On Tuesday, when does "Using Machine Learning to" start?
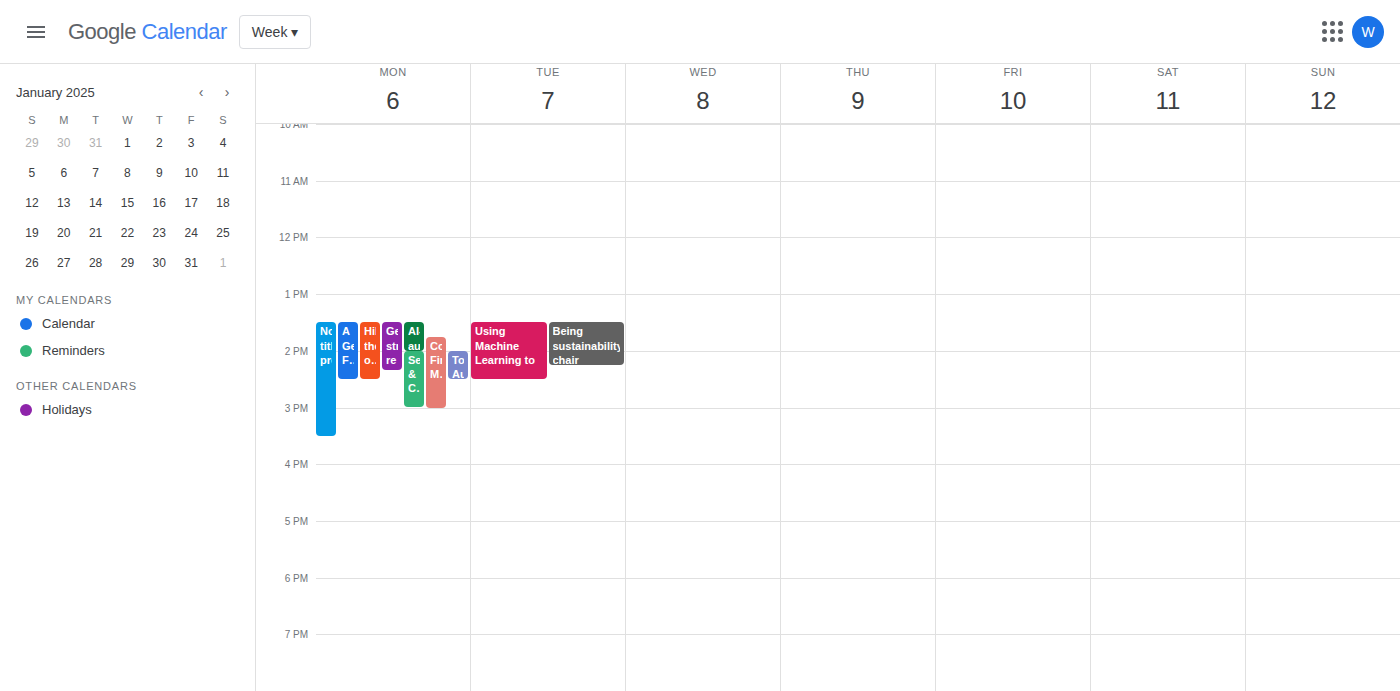
13:30